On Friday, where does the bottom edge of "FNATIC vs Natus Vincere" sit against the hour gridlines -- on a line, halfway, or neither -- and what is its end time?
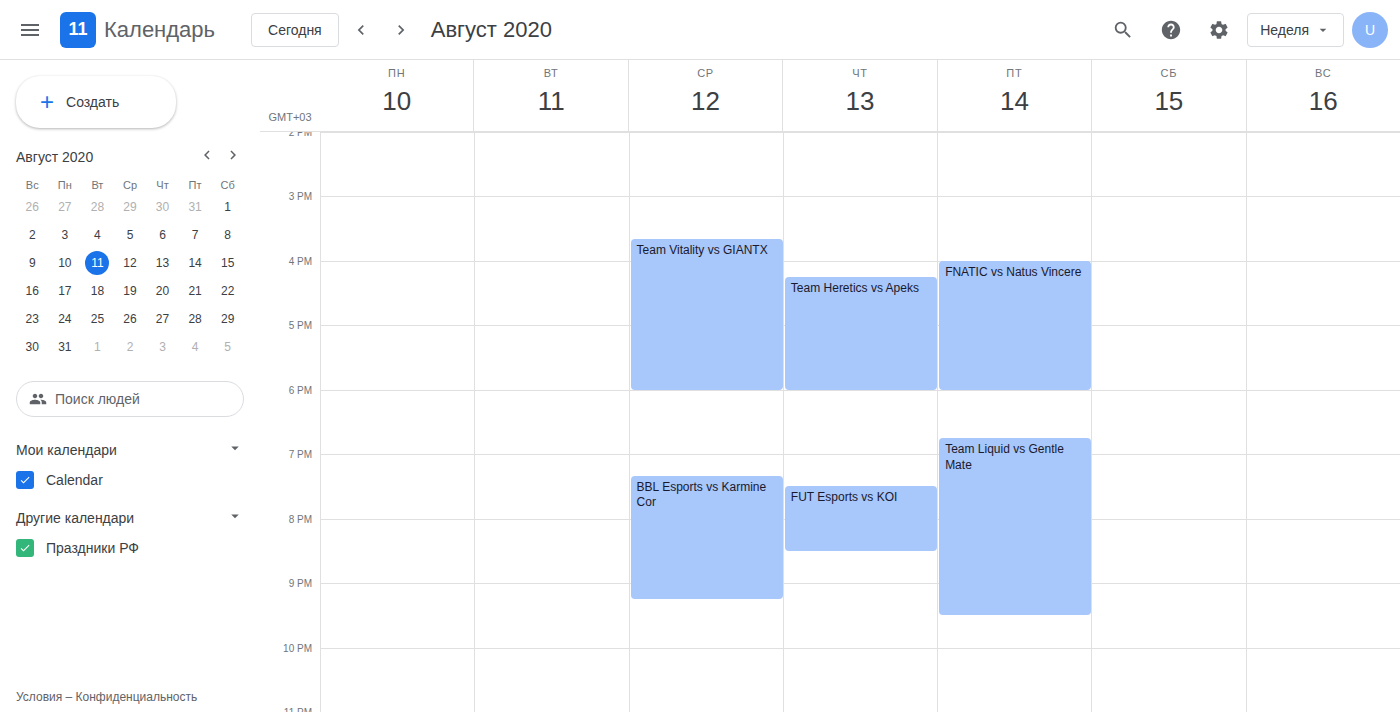
6:00 PM -- exactly on the 6 PM line.